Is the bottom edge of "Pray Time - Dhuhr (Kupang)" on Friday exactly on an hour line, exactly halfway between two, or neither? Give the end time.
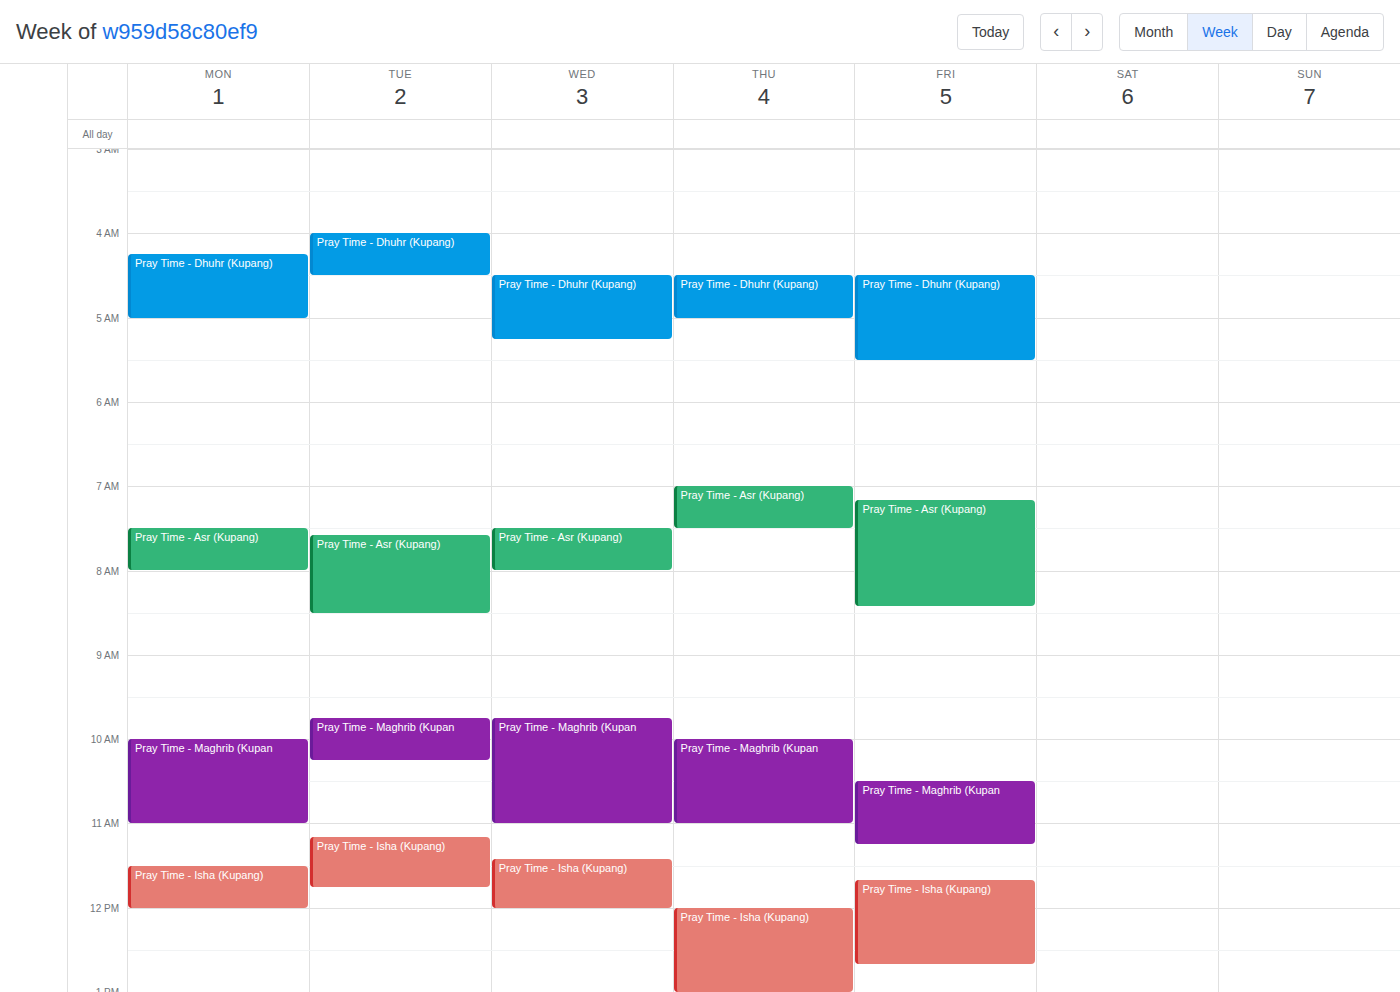
05:30 -- halfway between the 05:00 and 06:00 lines.